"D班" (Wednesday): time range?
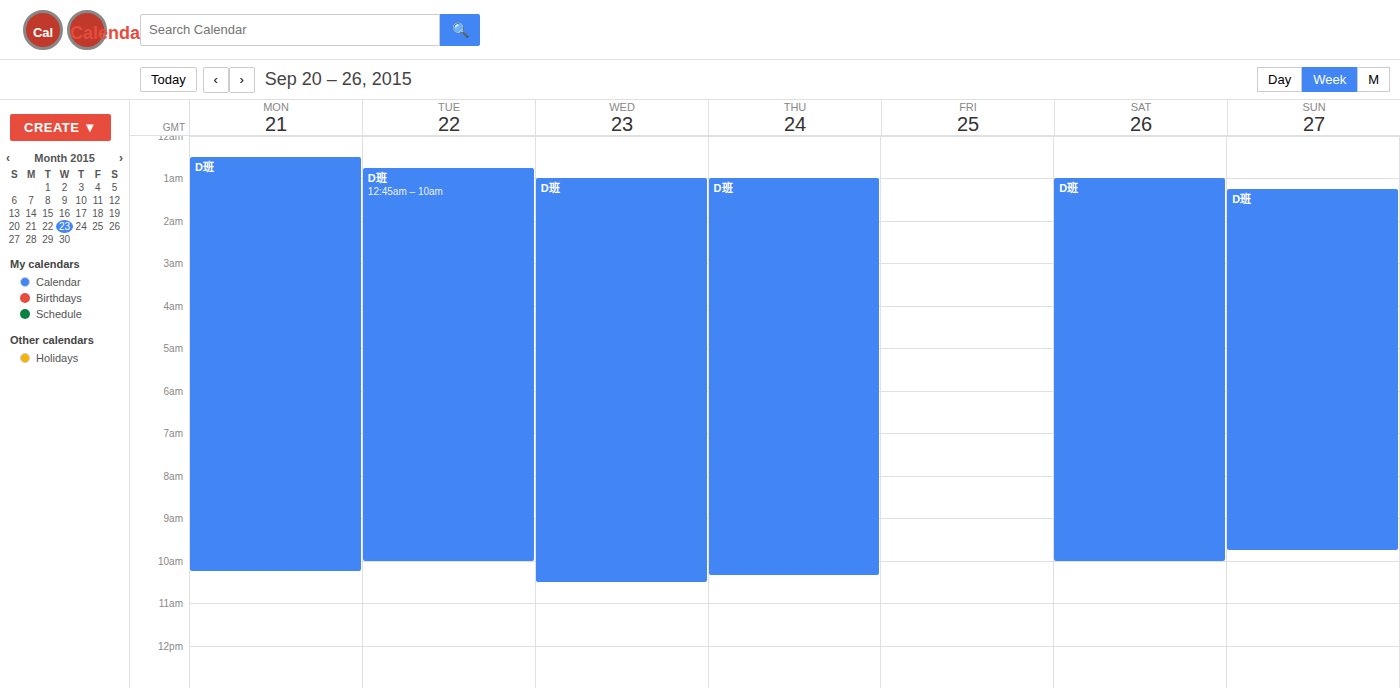
1:00 AM to 10:30 AM